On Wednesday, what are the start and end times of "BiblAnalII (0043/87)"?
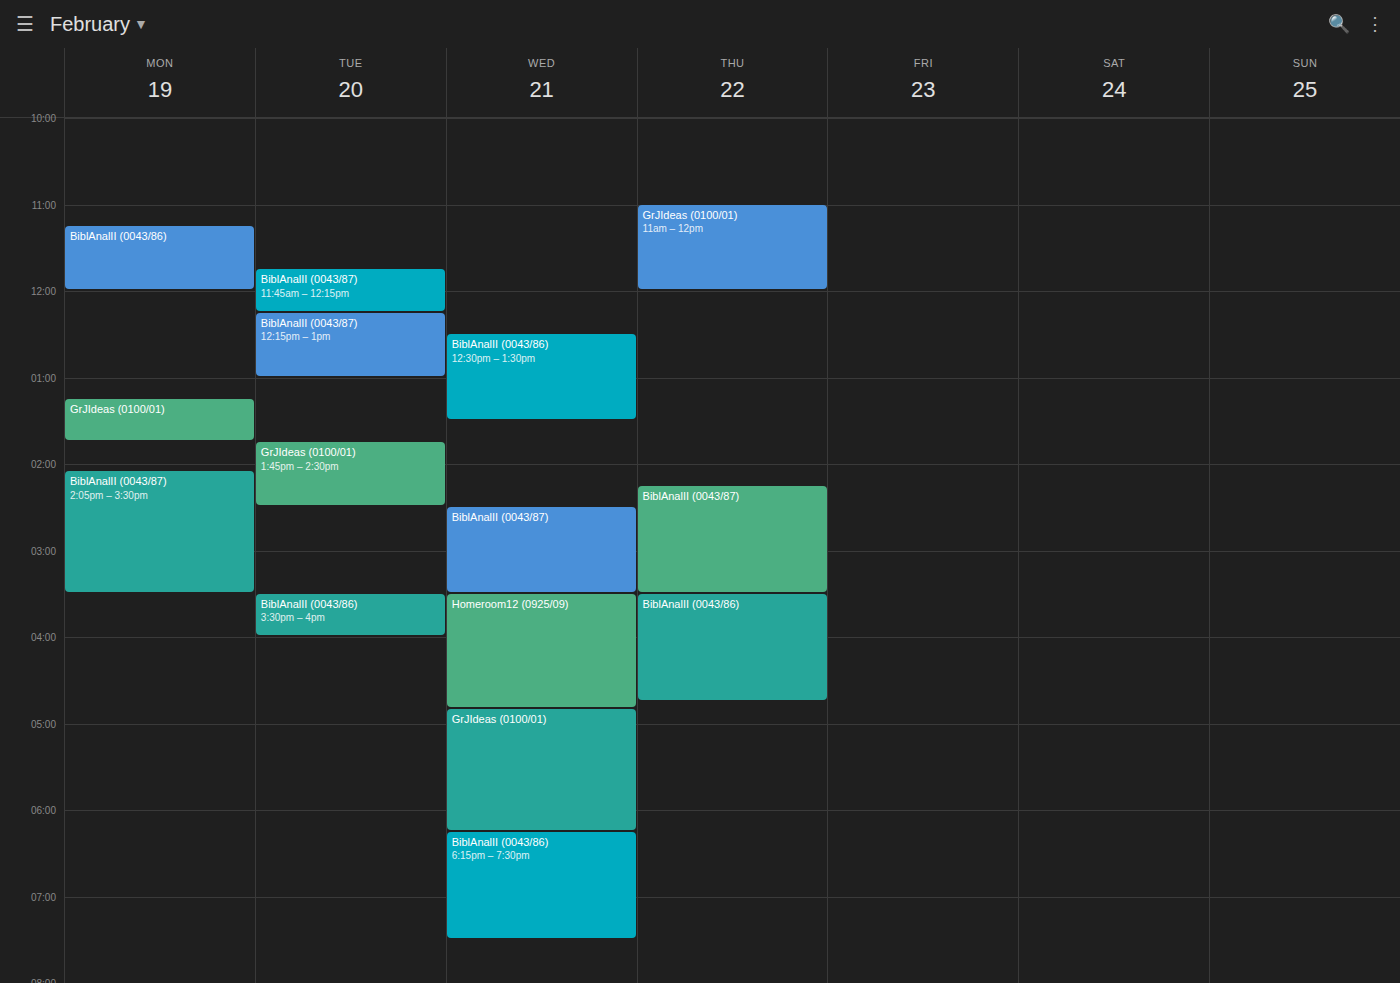
2:30 PM to 3:30 PM